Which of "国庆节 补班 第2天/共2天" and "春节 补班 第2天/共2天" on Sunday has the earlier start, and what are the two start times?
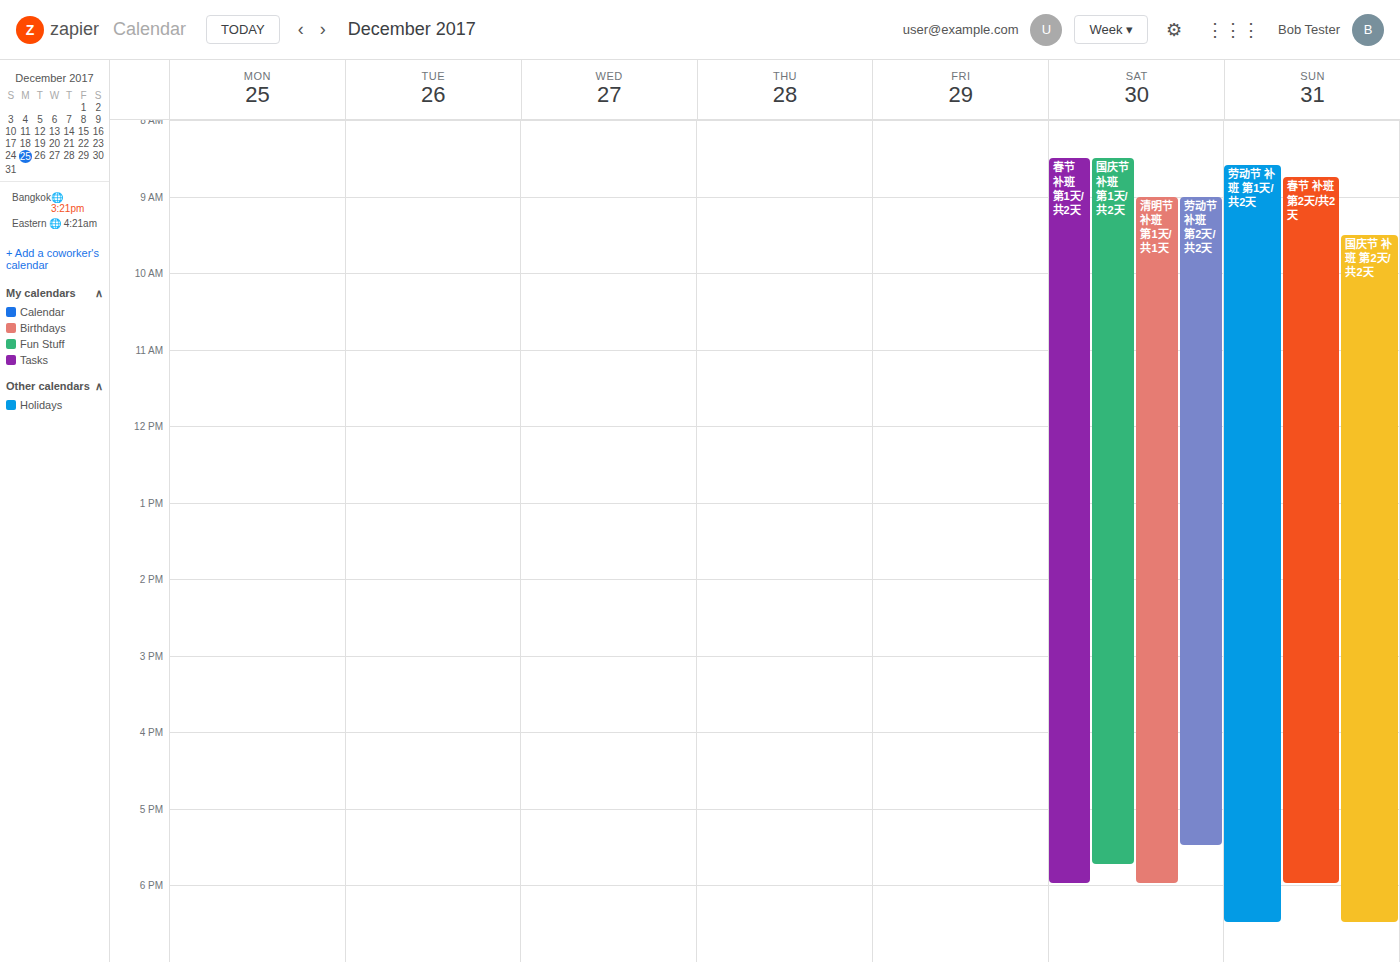
"春节 补班 第2天/共2天" 8:45 AM; "国庆节 补班 第2天/共2天" 9:30 AM.